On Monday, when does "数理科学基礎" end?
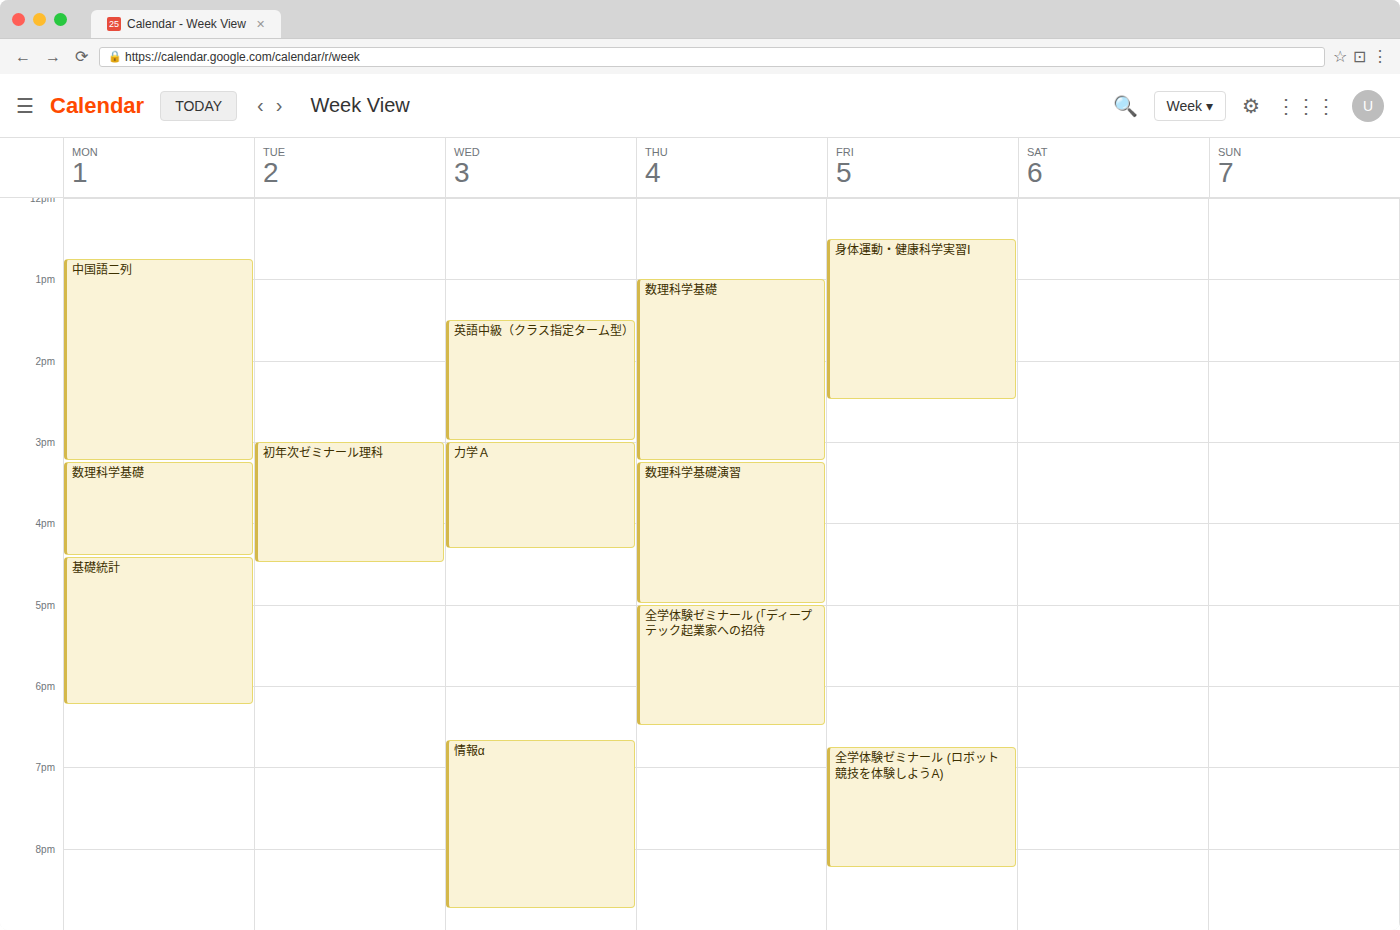
4:25 PM